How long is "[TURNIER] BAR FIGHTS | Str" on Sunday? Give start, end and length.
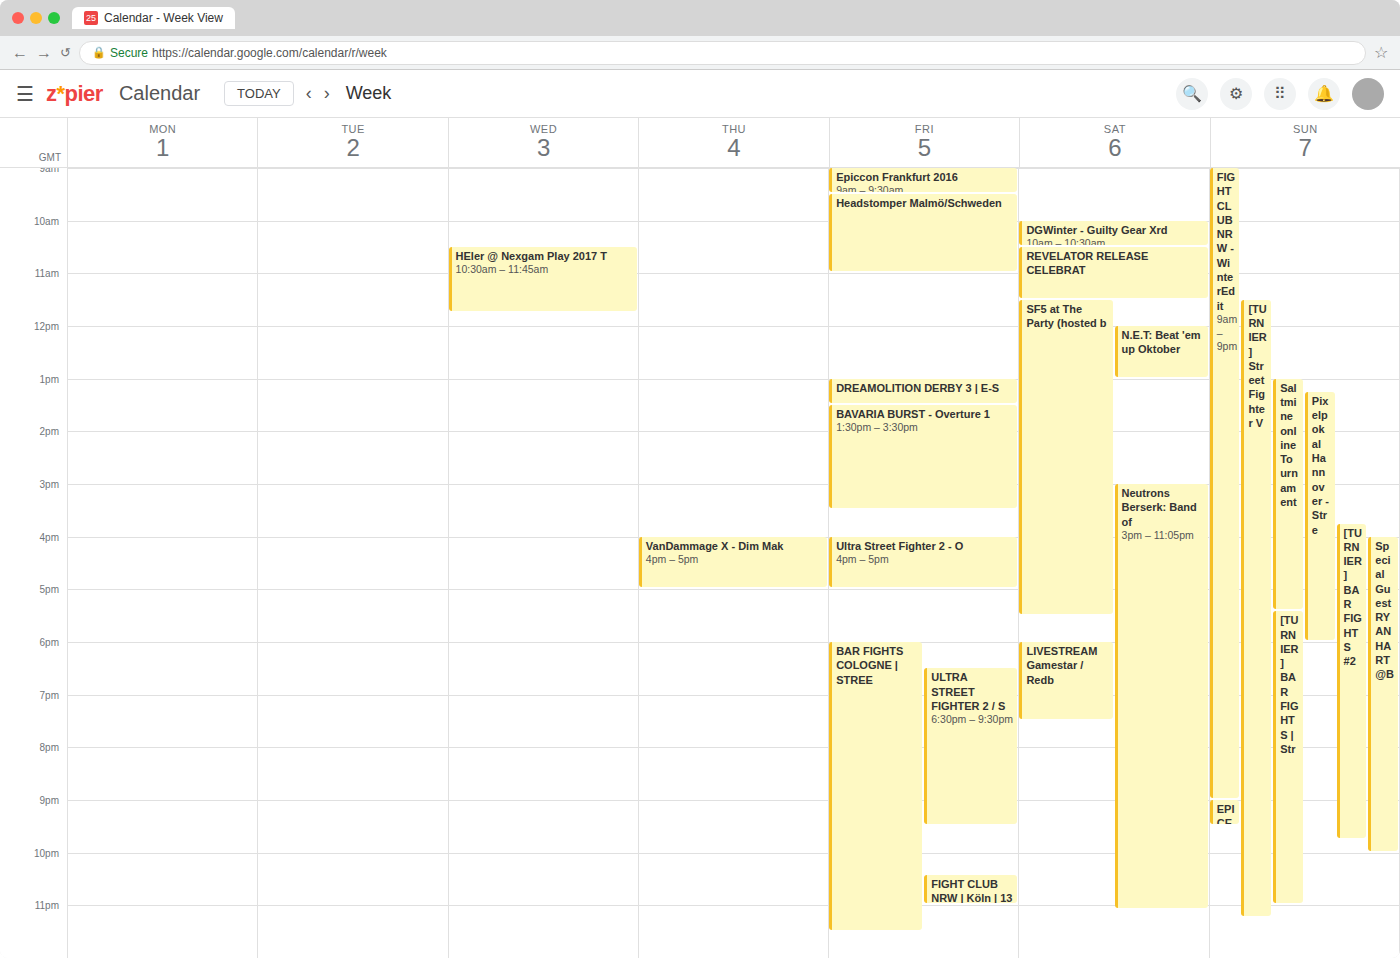
5:25 PM to 11:00 PM, 5 hours 35 minutes